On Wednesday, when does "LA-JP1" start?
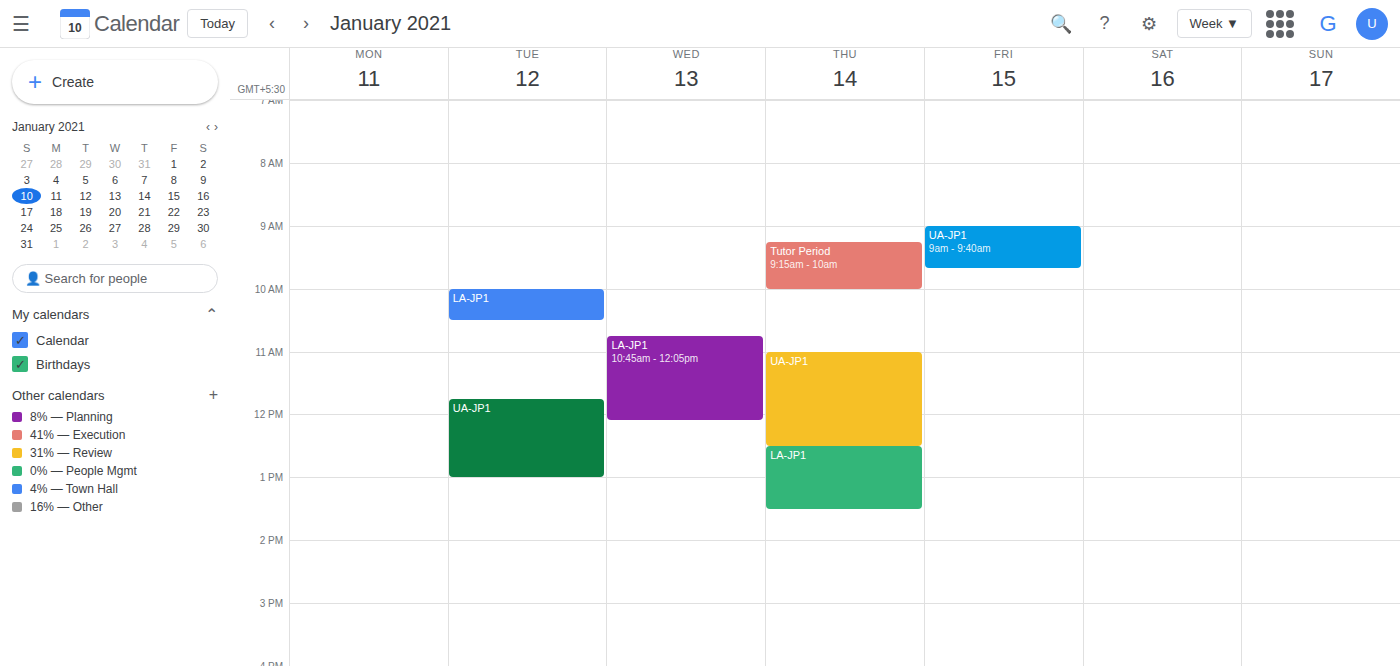
10:45 AM